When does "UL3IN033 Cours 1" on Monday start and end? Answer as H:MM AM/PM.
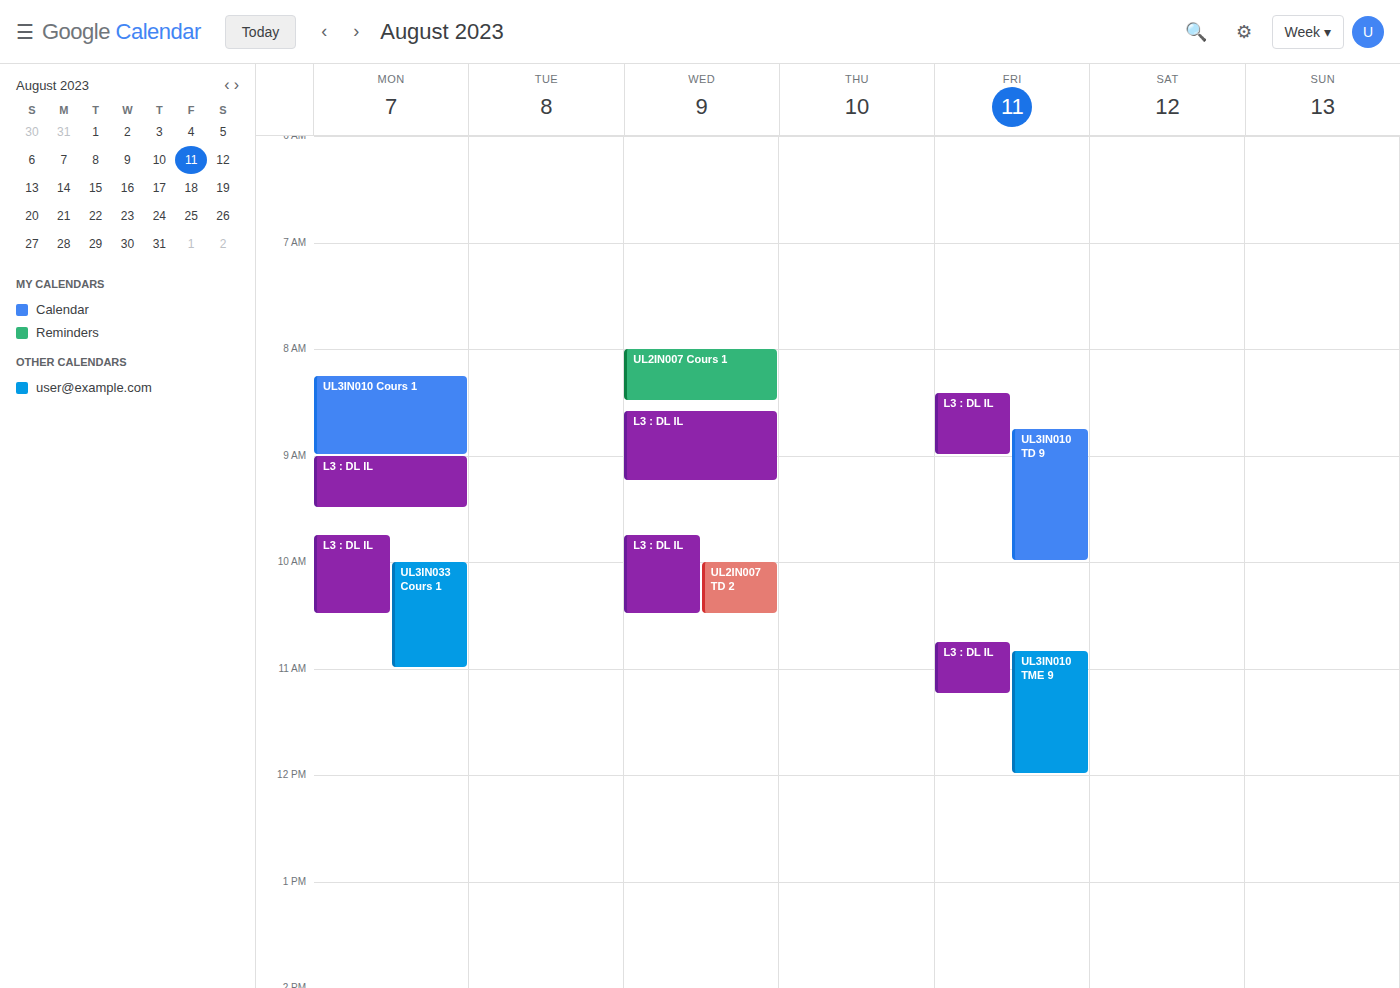
10:00 AM to 11:00 AM